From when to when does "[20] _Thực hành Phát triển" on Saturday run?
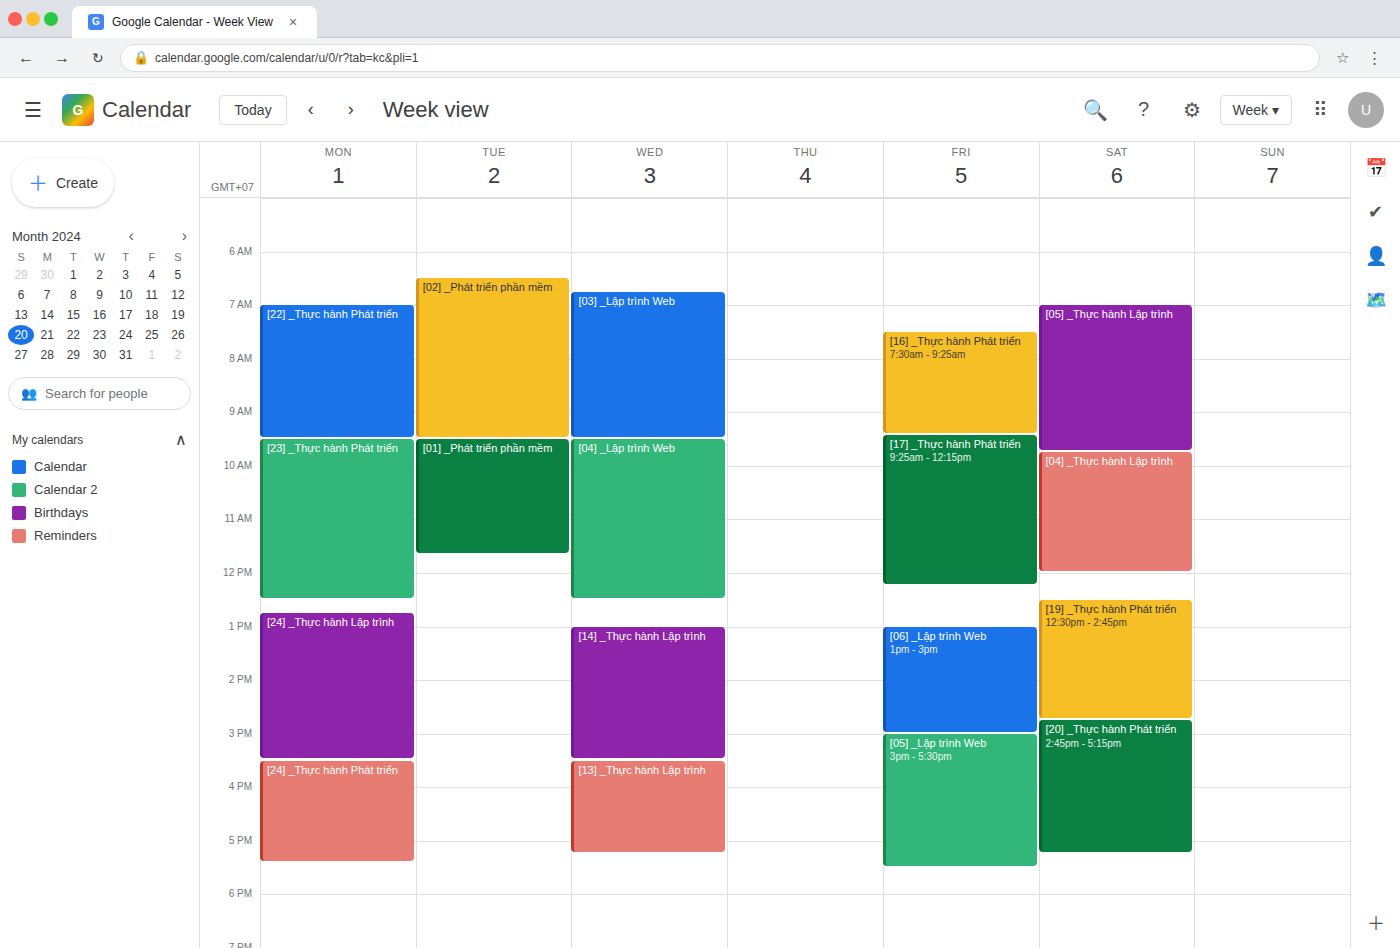
14:45 to 17:15